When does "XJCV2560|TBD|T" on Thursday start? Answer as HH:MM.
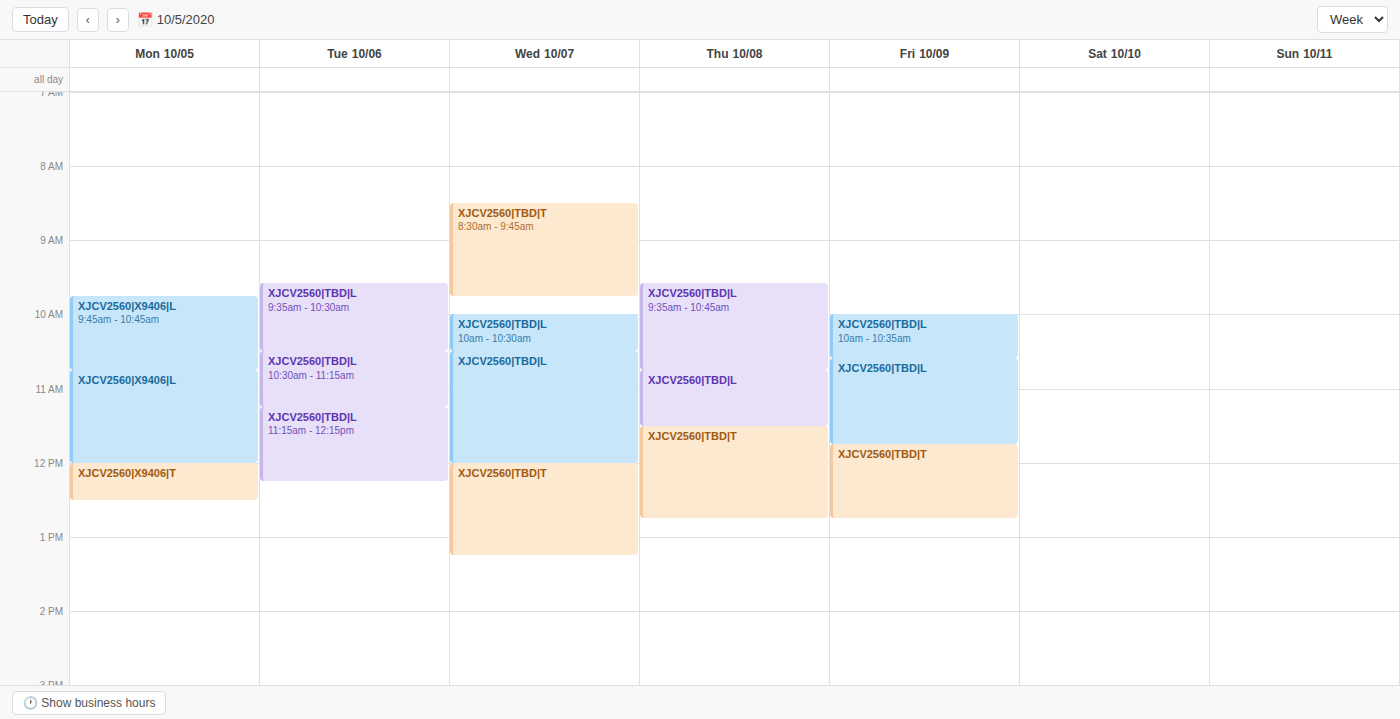
11:30